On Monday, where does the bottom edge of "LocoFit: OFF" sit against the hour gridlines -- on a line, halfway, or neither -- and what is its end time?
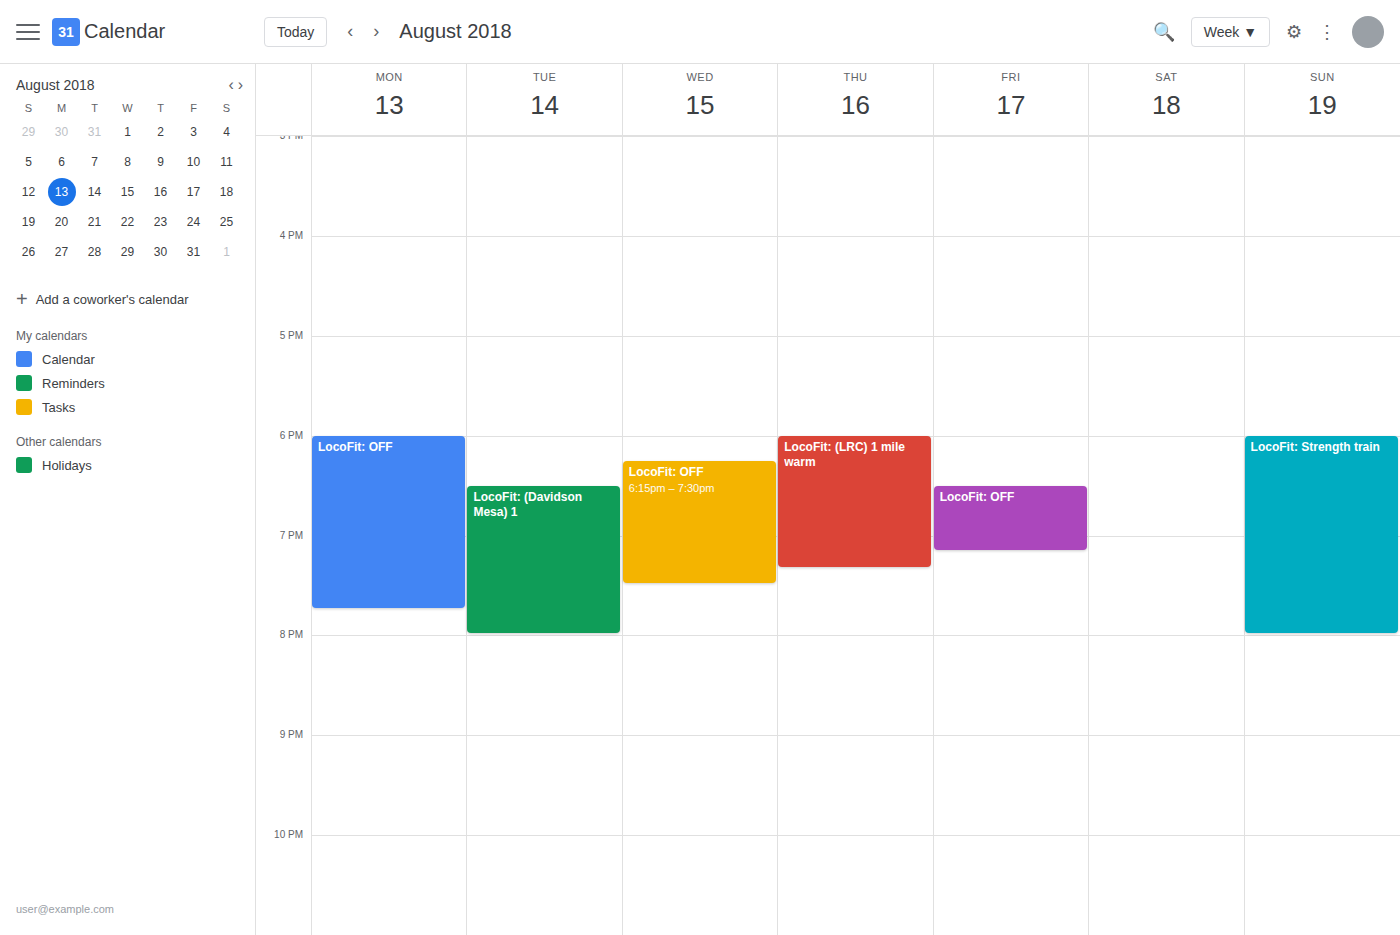
7:45 PM -- neither: three quarters of the way from the 7 PM line to the 8 PM line.